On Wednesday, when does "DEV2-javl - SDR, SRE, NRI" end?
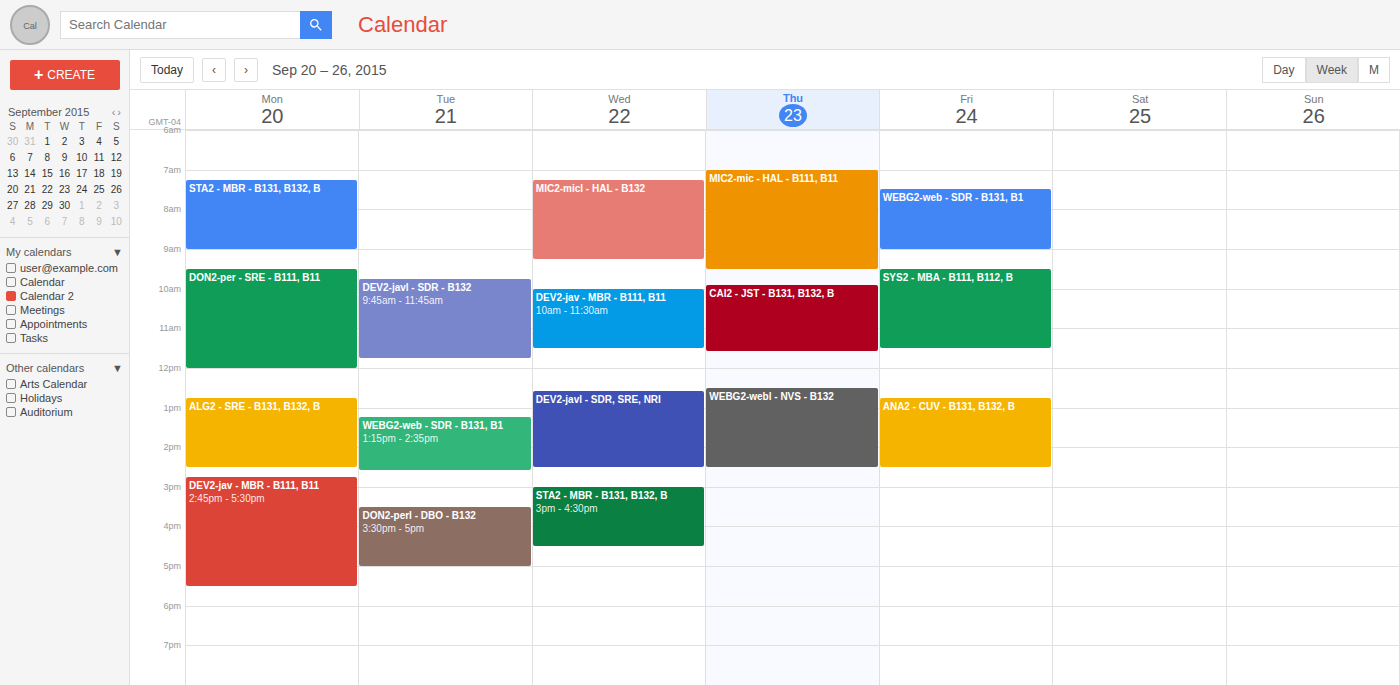
2:30 PM